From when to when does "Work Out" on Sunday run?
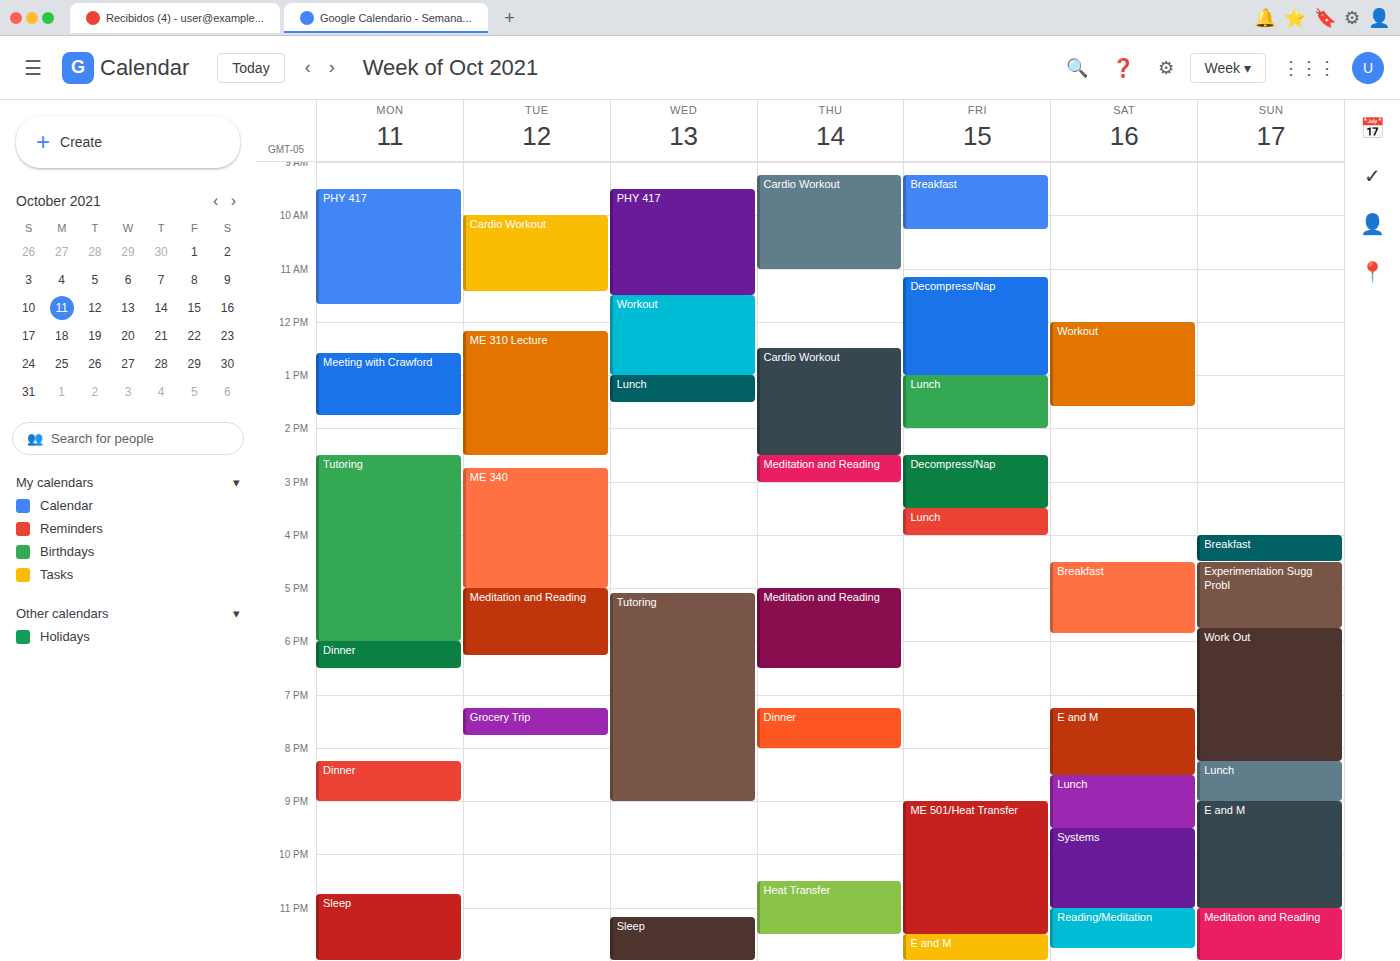
17:45 to 20:15